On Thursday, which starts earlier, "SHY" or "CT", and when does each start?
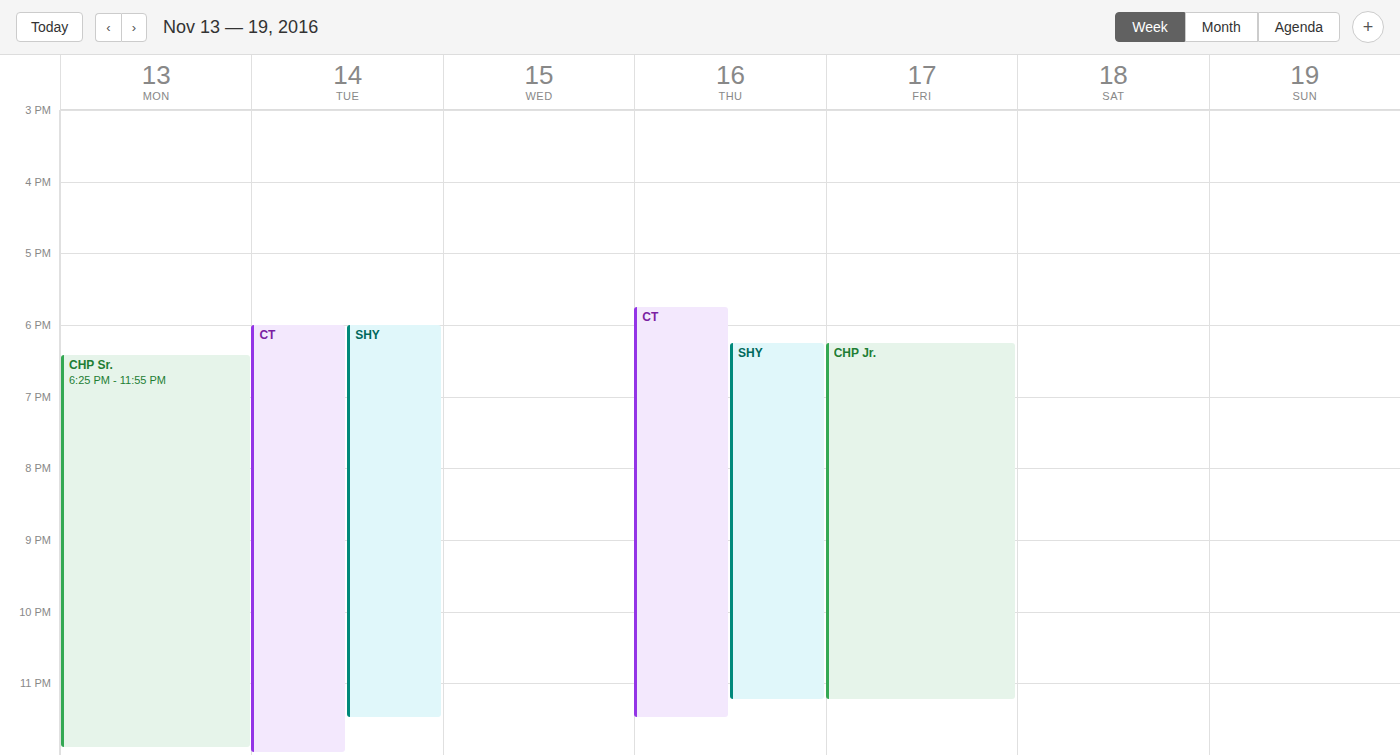
"CT" 5:45 PM; "SHY" 6:15 PM.